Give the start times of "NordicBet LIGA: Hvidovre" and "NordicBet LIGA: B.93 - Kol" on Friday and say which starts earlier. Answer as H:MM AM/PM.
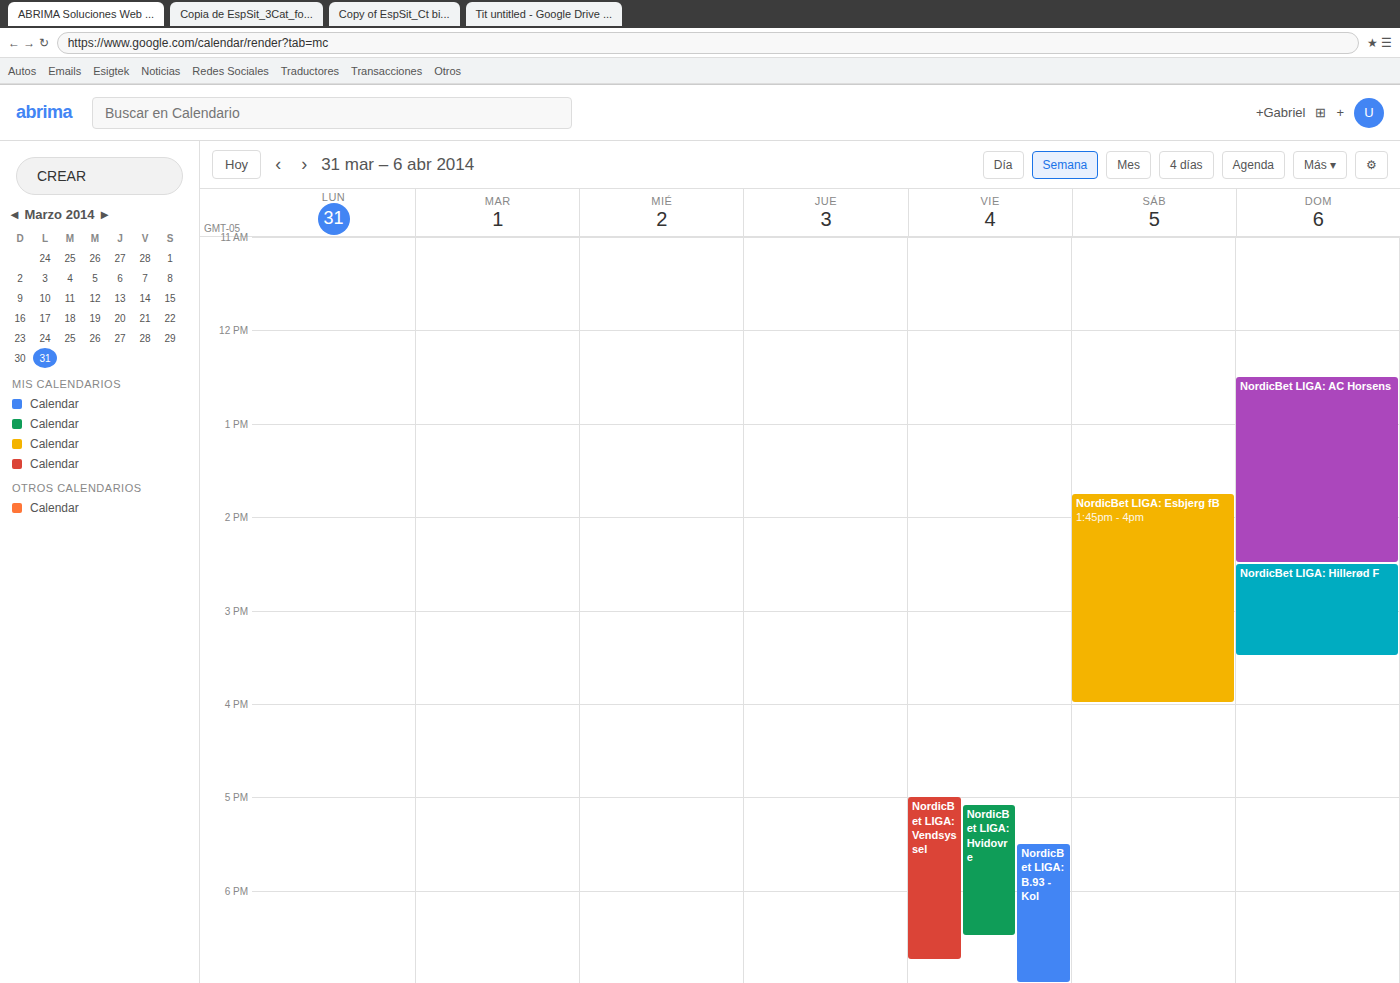
"NordicBet LIGA: Hvidovre" 5:05 PM; "NordicBet LIGA: B.93 - Kol" 5:30 PM.